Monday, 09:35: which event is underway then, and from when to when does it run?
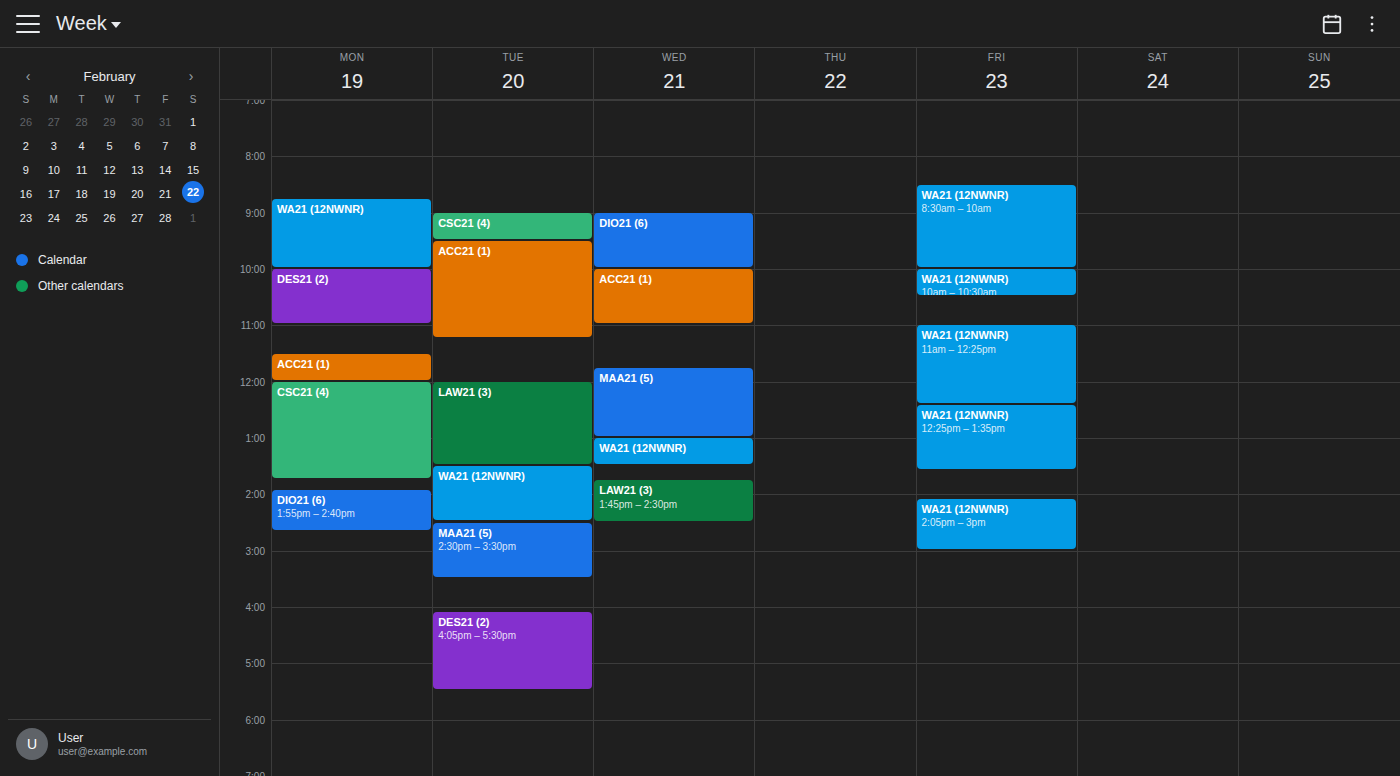
"WA21 (12NWNR)", 08:45 to 10:00